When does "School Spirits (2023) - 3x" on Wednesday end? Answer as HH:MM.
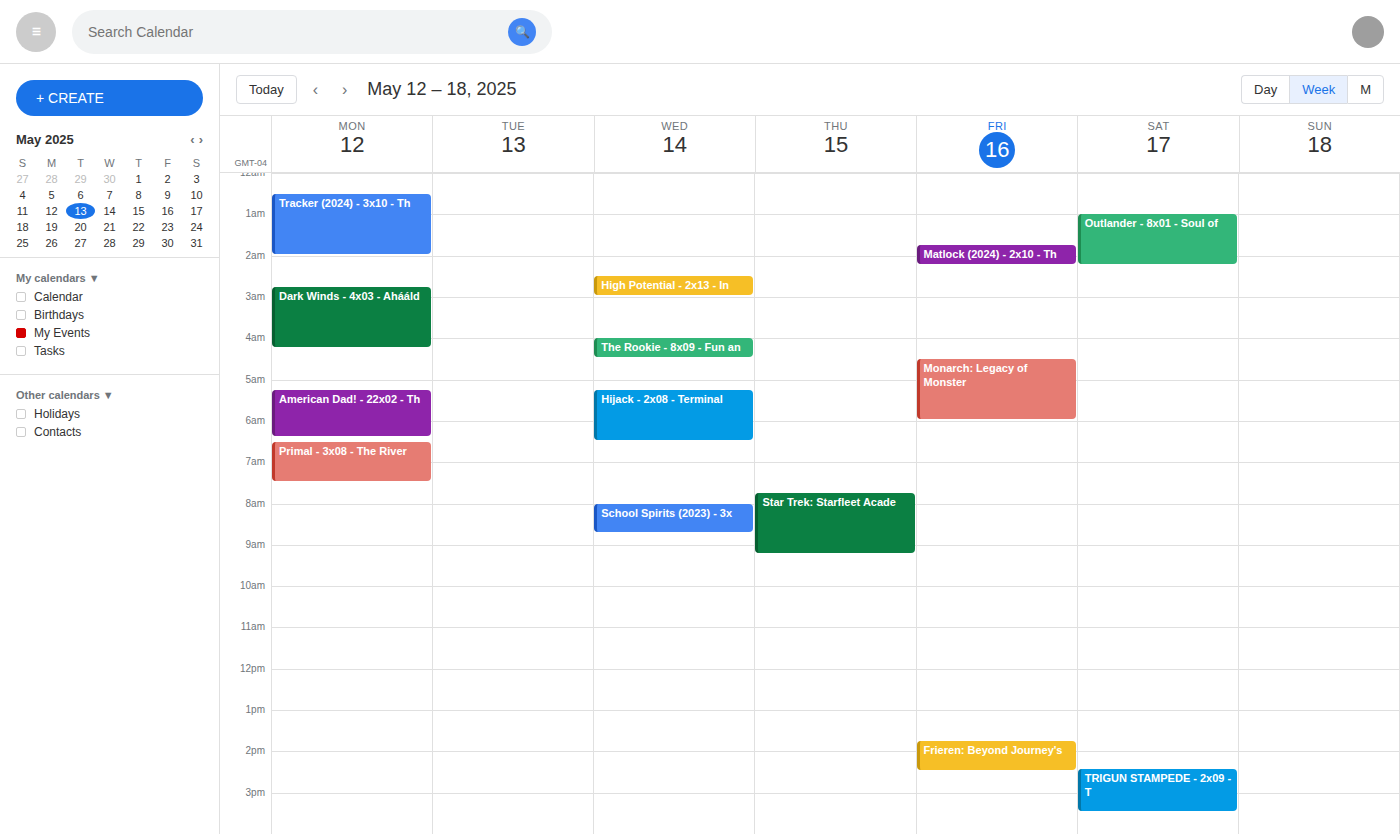
08:45